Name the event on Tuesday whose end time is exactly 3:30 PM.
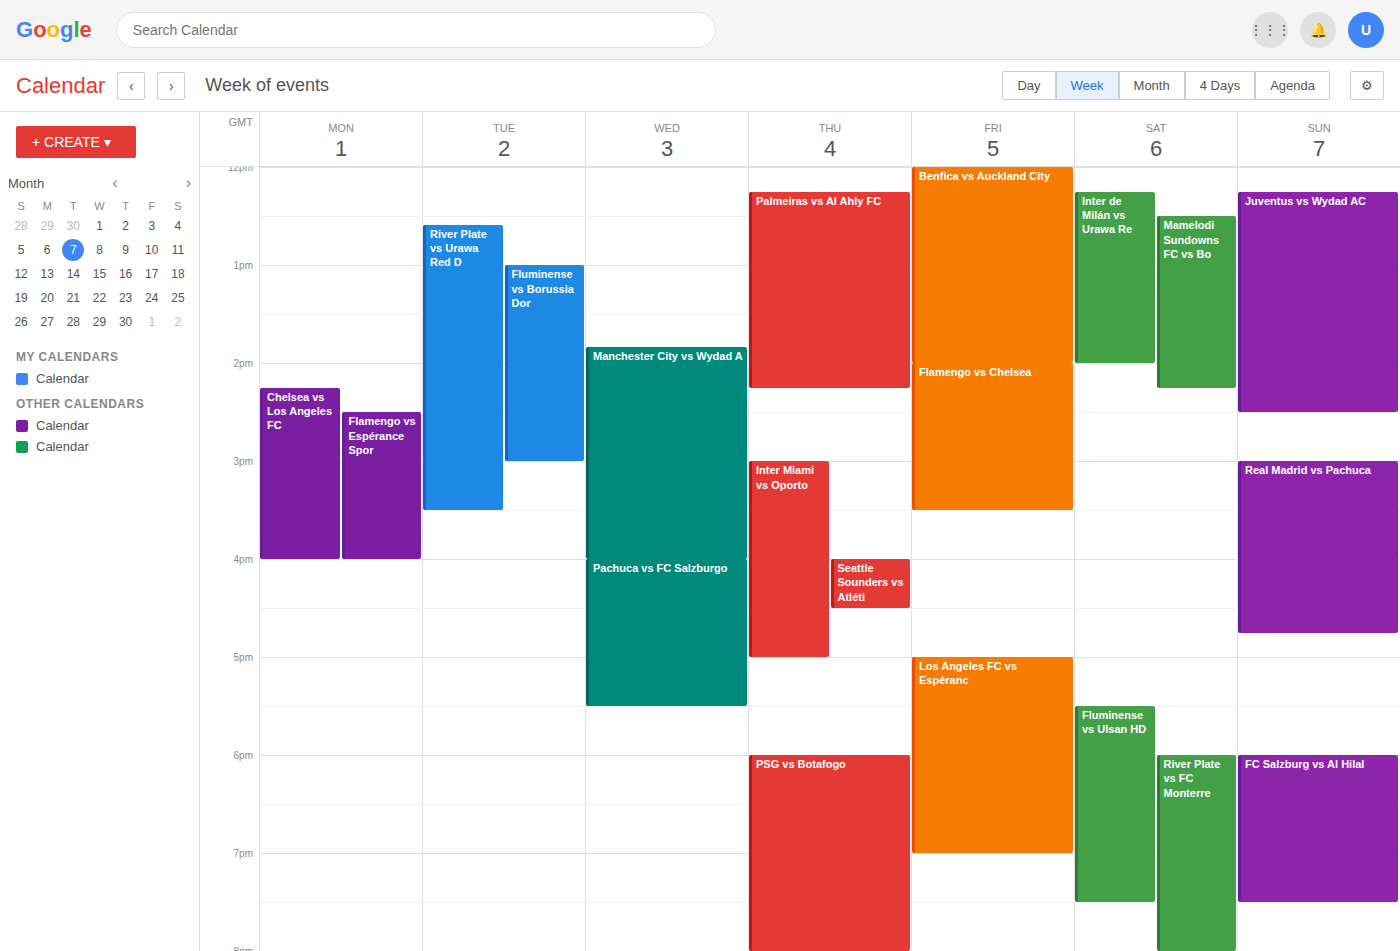
"River Plate vs Urawa Red D"